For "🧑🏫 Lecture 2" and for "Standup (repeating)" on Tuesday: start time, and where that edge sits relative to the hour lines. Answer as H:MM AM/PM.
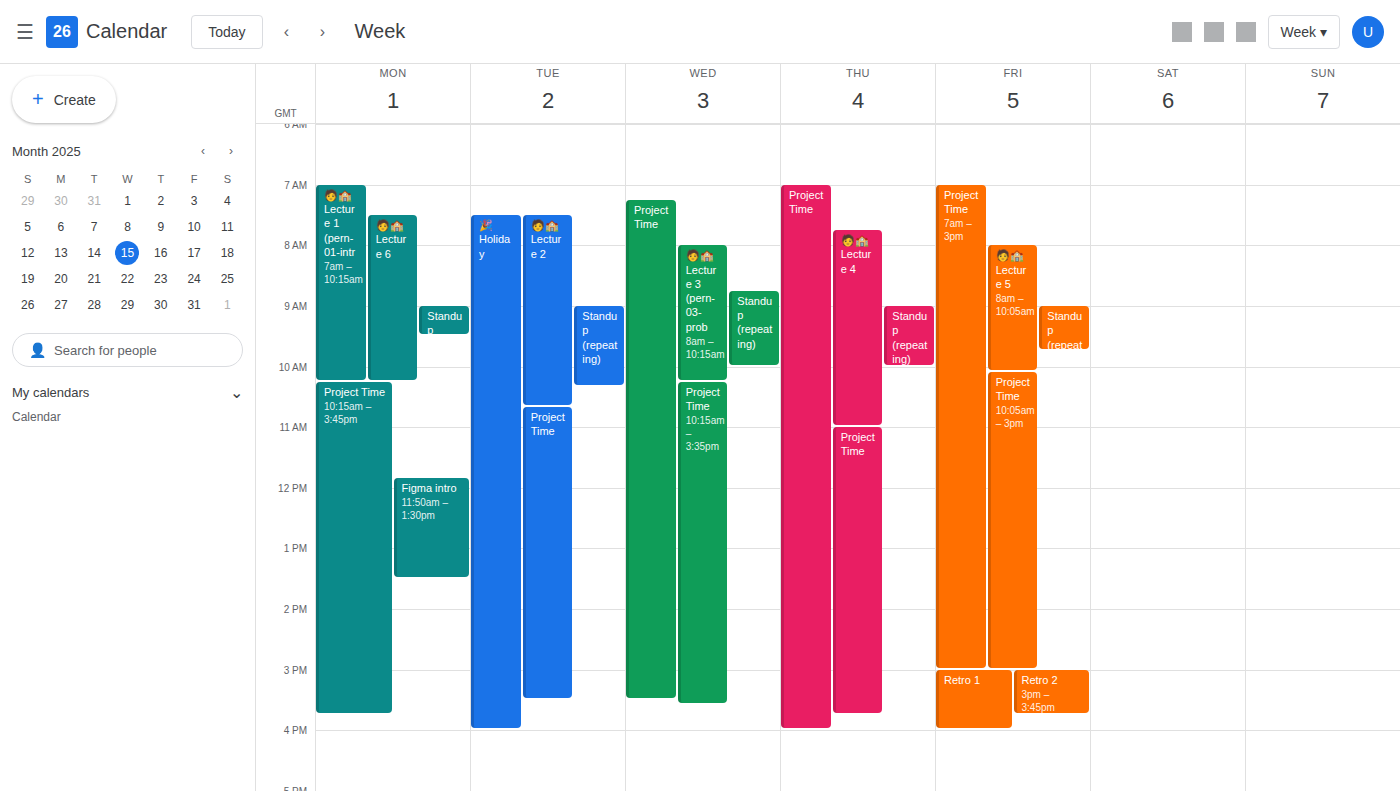
"🧑🏫 Lecture 2": 7:30 AM, halfway between the 7 AM and 8 AM lines. "Standup (repeating)": 9:00 AM, exactly on the 9 AM line.